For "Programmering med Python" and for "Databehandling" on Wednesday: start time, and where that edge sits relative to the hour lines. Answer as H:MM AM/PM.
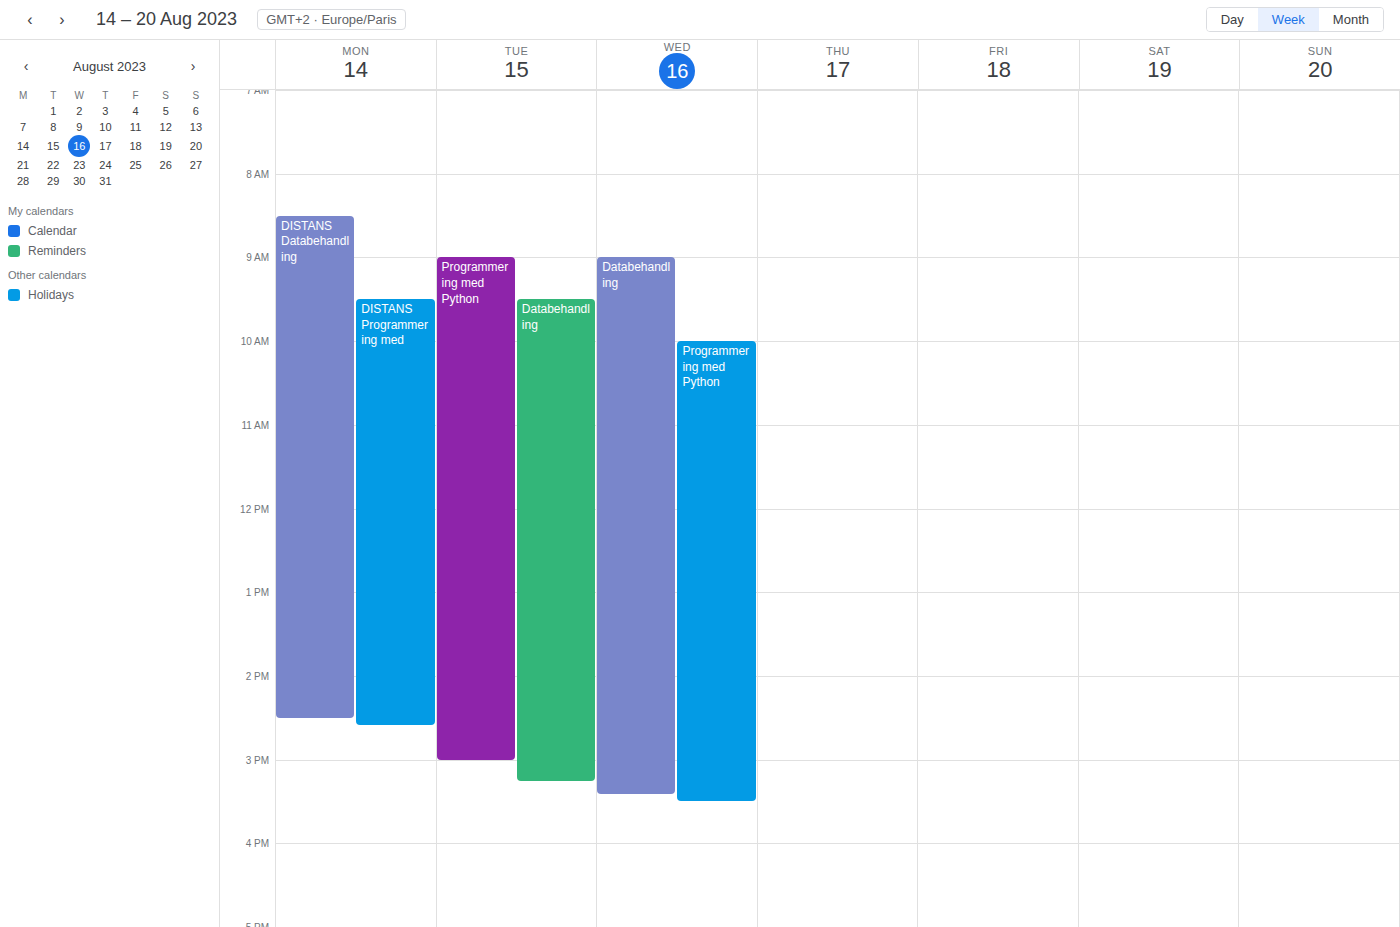
"Programmering med Python": 10:00 AM, exactly on the 10 AM line. "Databehandling": 9:00 AM, exactly on the 9 AM line.